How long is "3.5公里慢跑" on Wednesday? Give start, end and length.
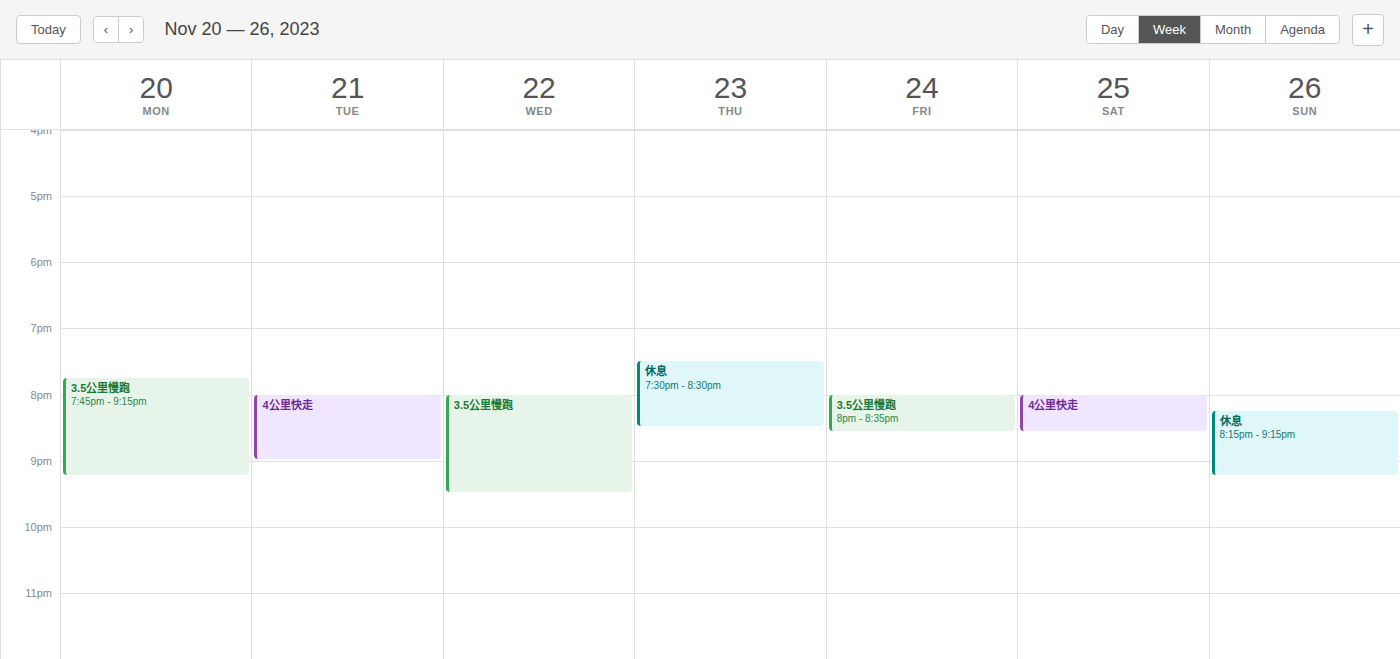
8:00 PM to 9:30 PM, 1 hour 30 minutes